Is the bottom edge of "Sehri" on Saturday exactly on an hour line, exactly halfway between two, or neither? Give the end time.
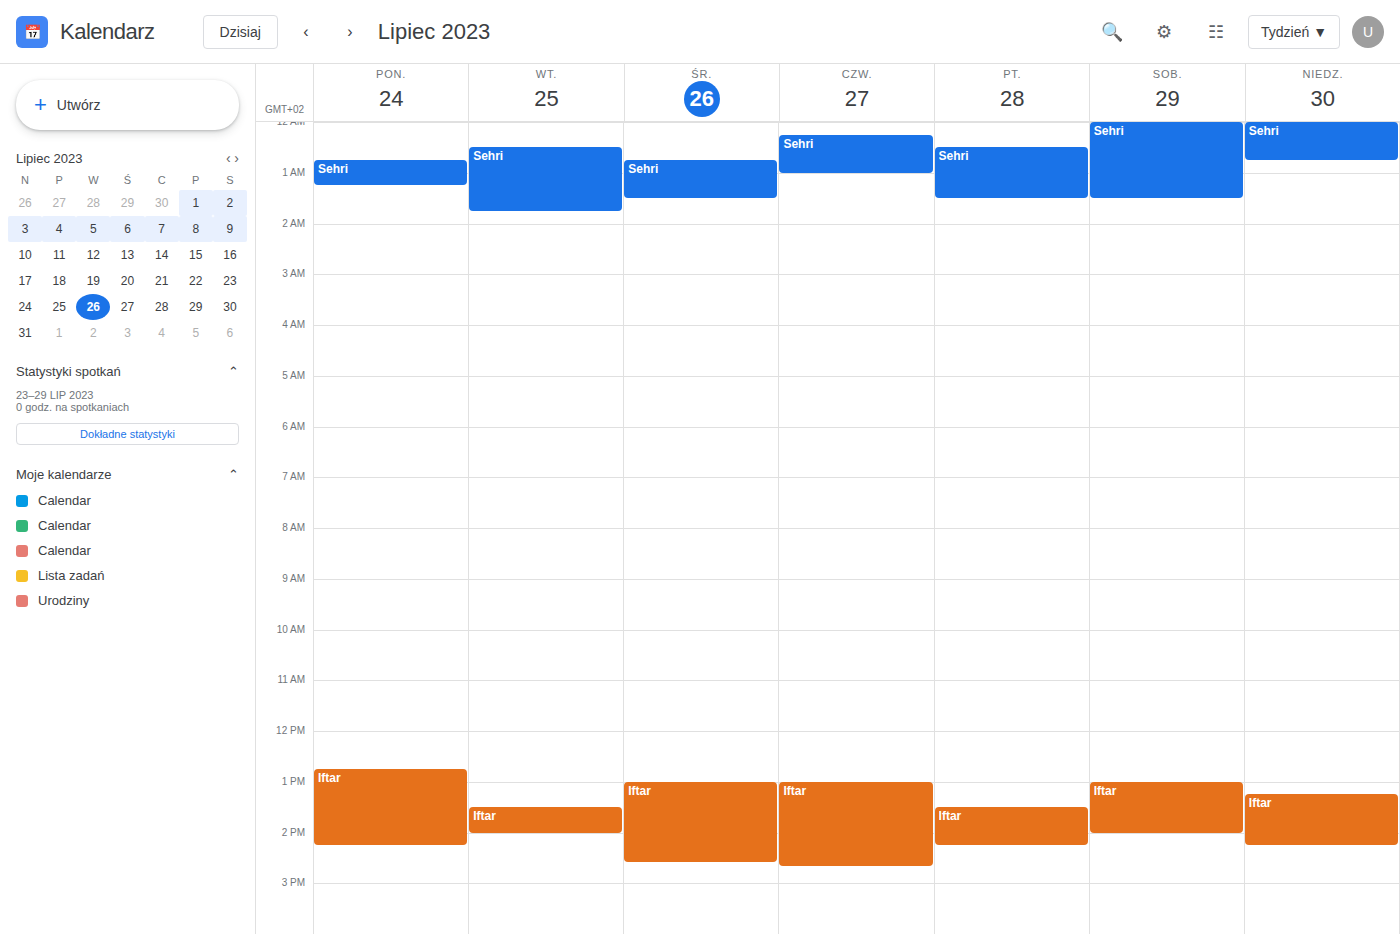
1:30 AM -- halfway between the 1 AM and 2 AM lines.